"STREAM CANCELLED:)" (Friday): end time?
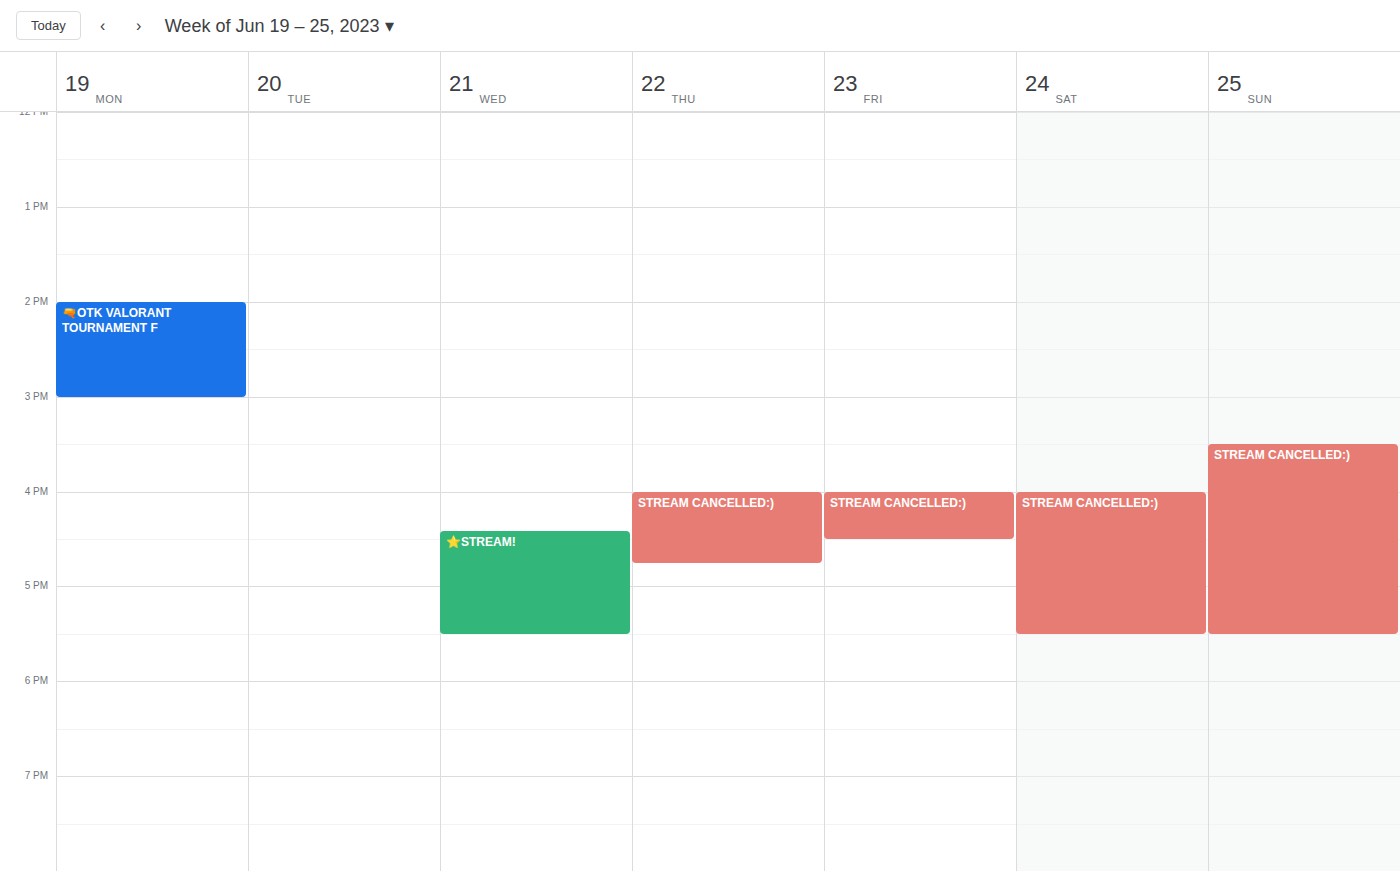
4:30 PM